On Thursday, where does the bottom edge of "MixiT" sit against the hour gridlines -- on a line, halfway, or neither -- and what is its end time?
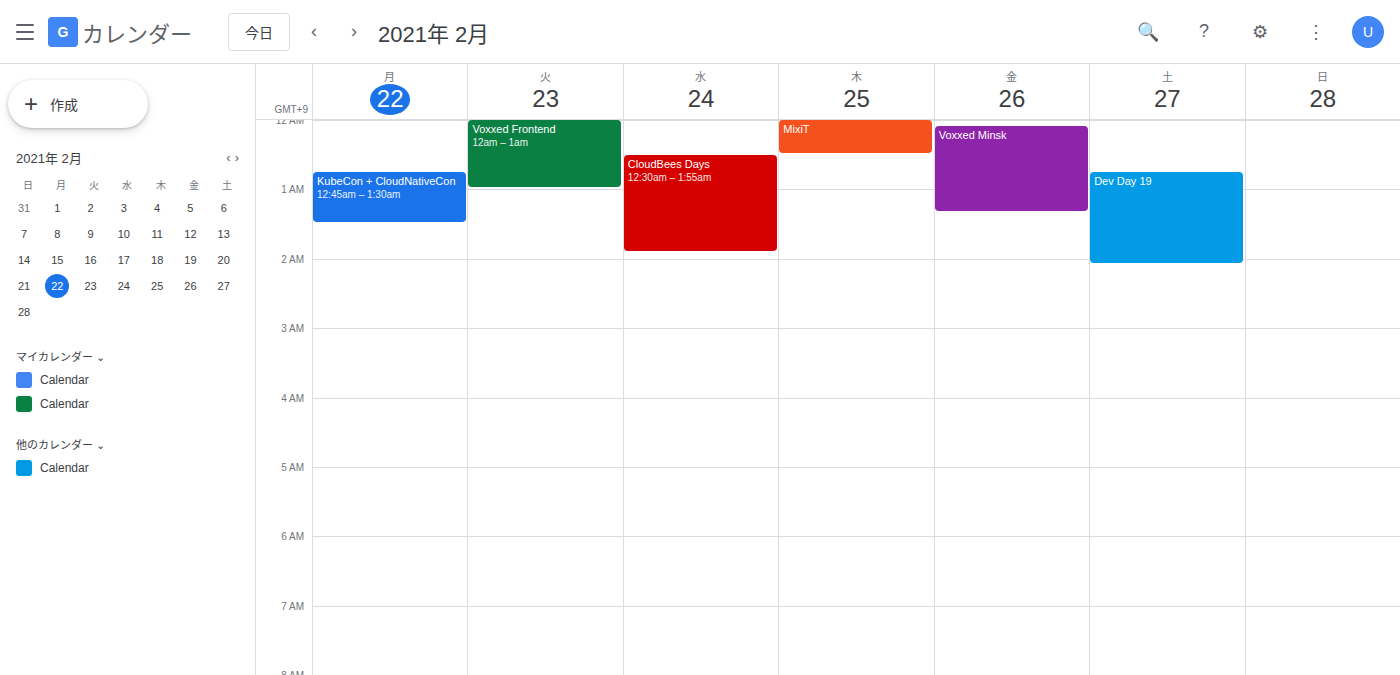
00:30 -- halfway between the 00:00 and 01:00 lines.